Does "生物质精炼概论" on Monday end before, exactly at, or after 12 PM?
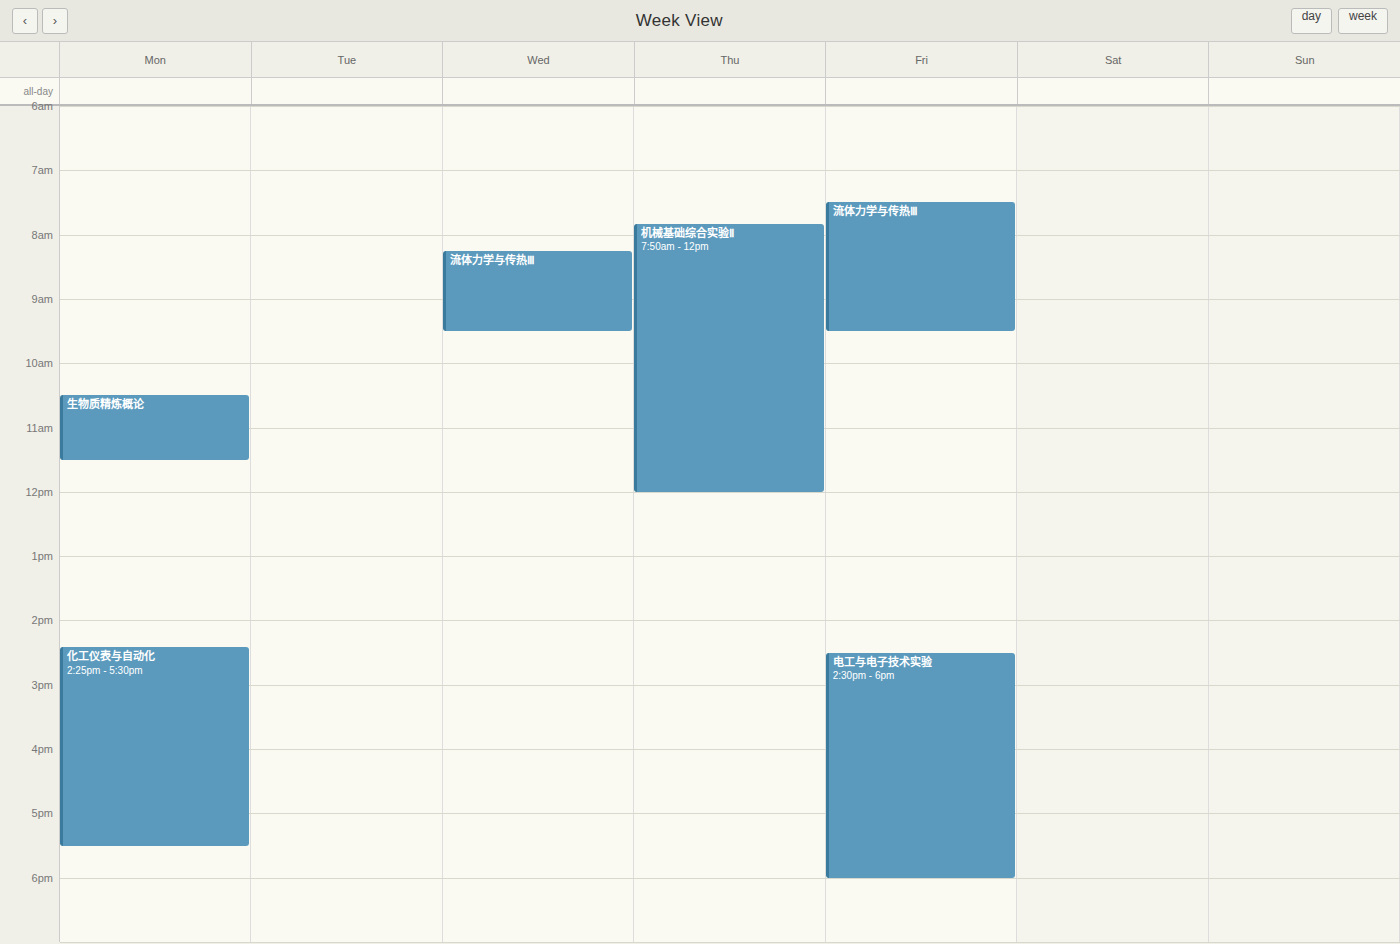
11:30 AM -- before 12 PM, 30 minutes above the 12 PM line.